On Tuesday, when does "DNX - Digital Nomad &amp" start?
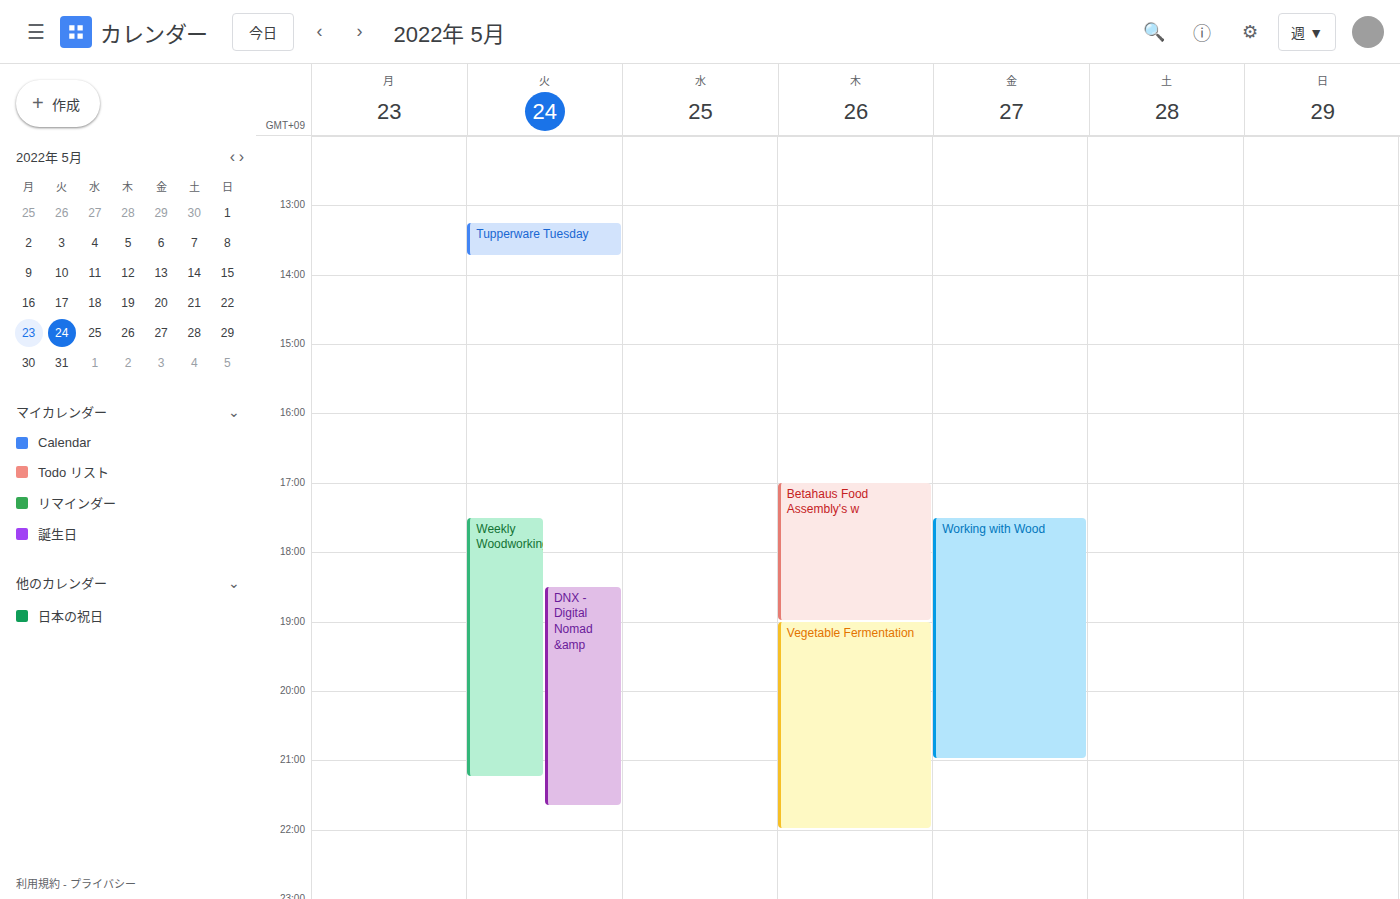
18:30